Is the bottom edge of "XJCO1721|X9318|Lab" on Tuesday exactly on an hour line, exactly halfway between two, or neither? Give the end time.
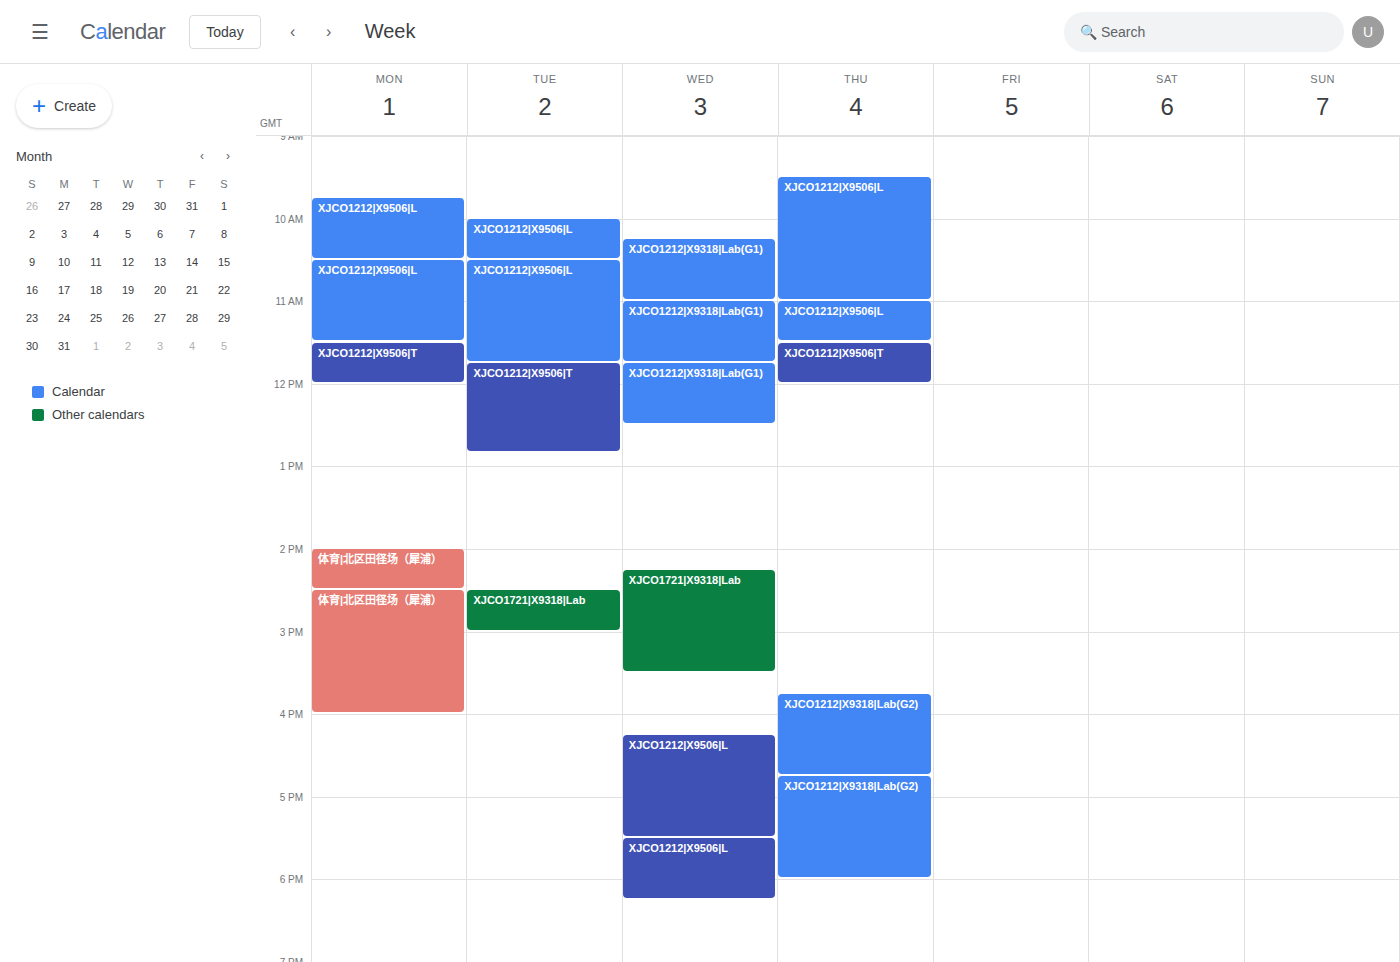
3:00 PM -- exactly on the 3 PM line.